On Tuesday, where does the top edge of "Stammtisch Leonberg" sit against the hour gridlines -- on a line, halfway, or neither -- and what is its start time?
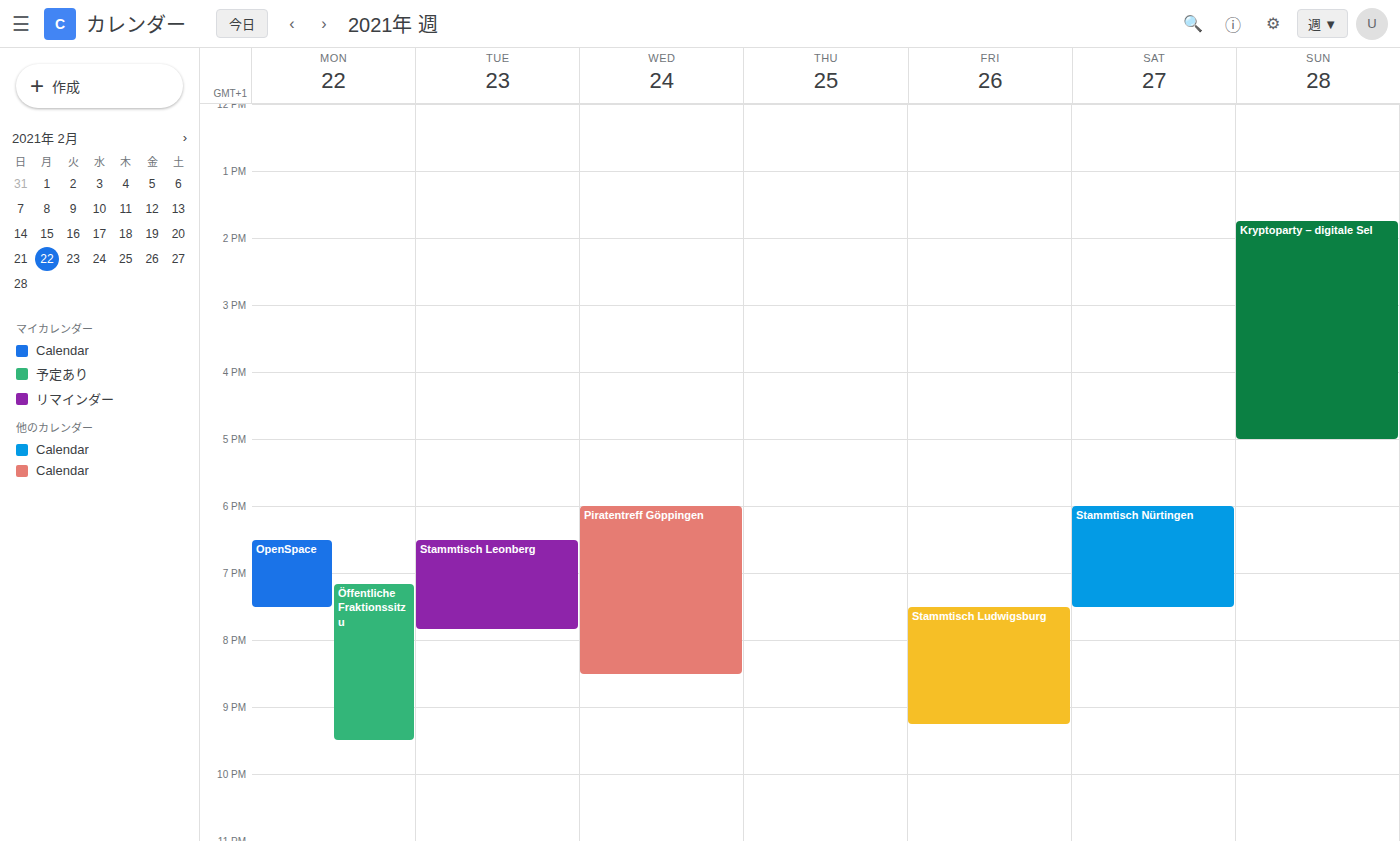
6:30 PM -- halfway between the 6 PM and 7 PM lines.